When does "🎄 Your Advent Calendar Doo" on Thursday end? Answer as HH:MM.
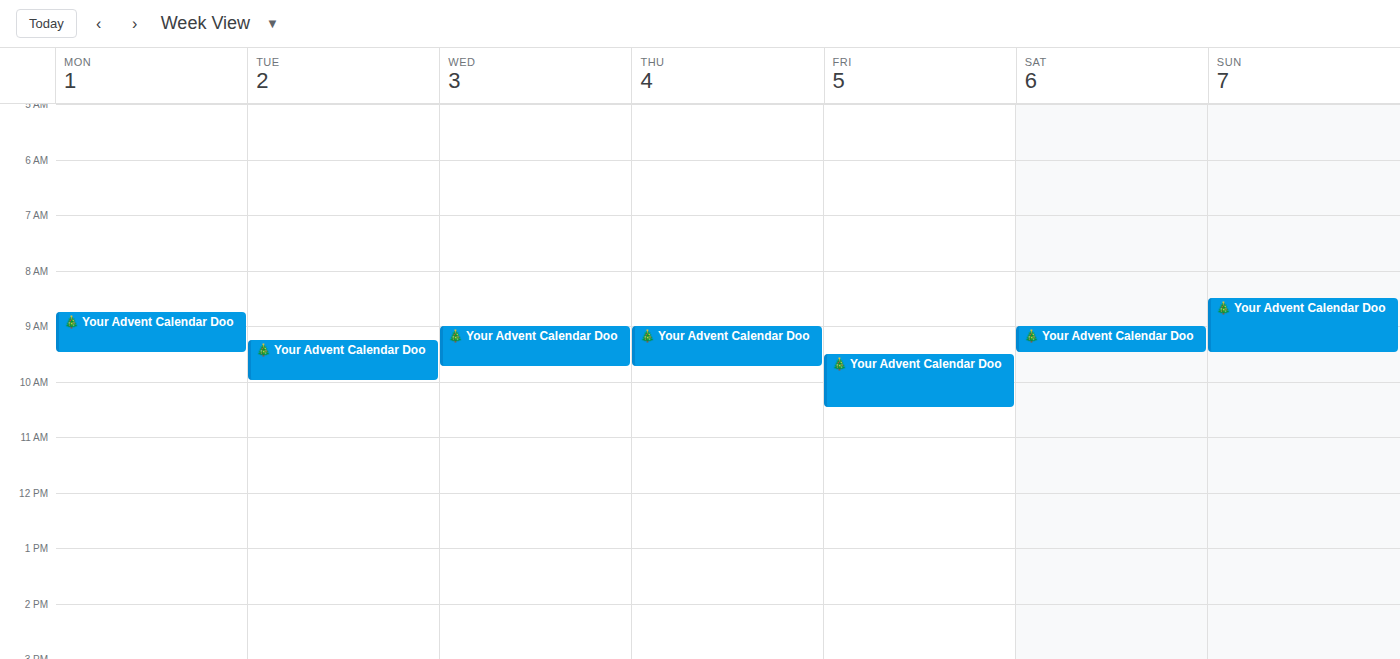
09:45